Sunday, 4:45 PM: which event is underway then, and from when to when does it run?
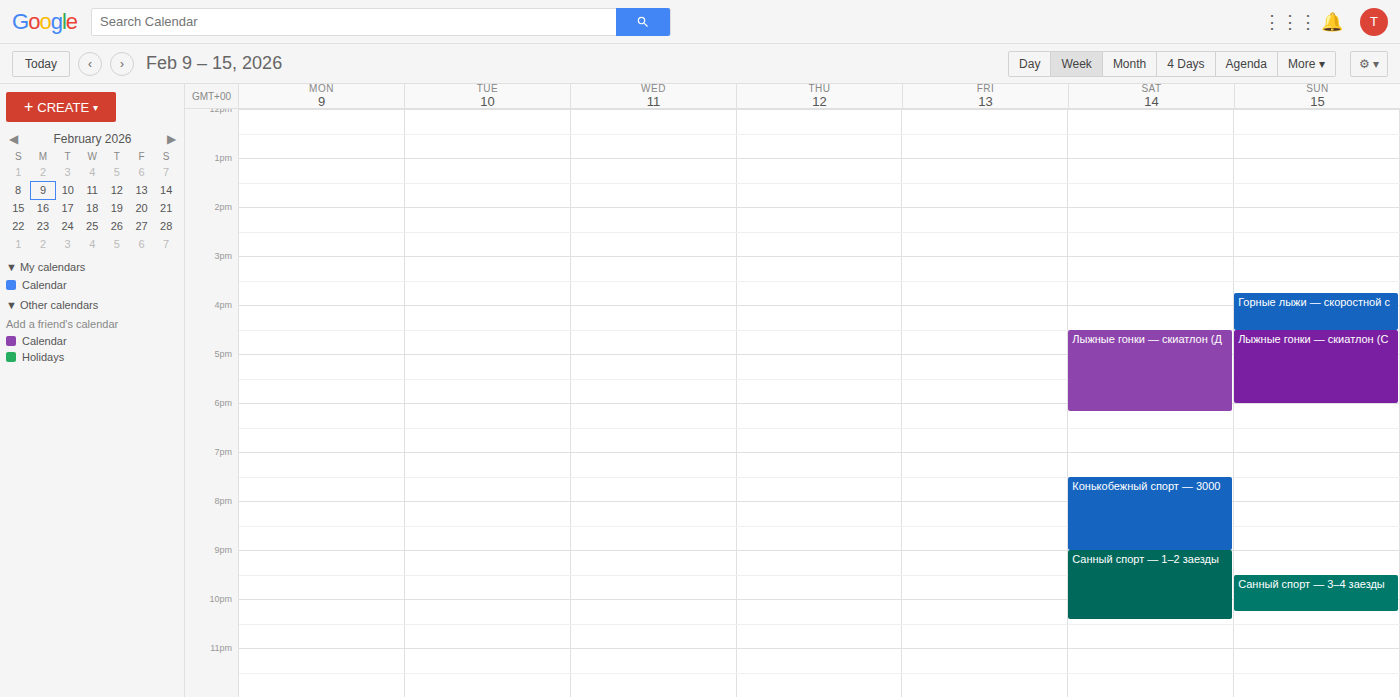
"Лыжные гонки — скиатлон (С", 4:30 PM to 6:00 PM